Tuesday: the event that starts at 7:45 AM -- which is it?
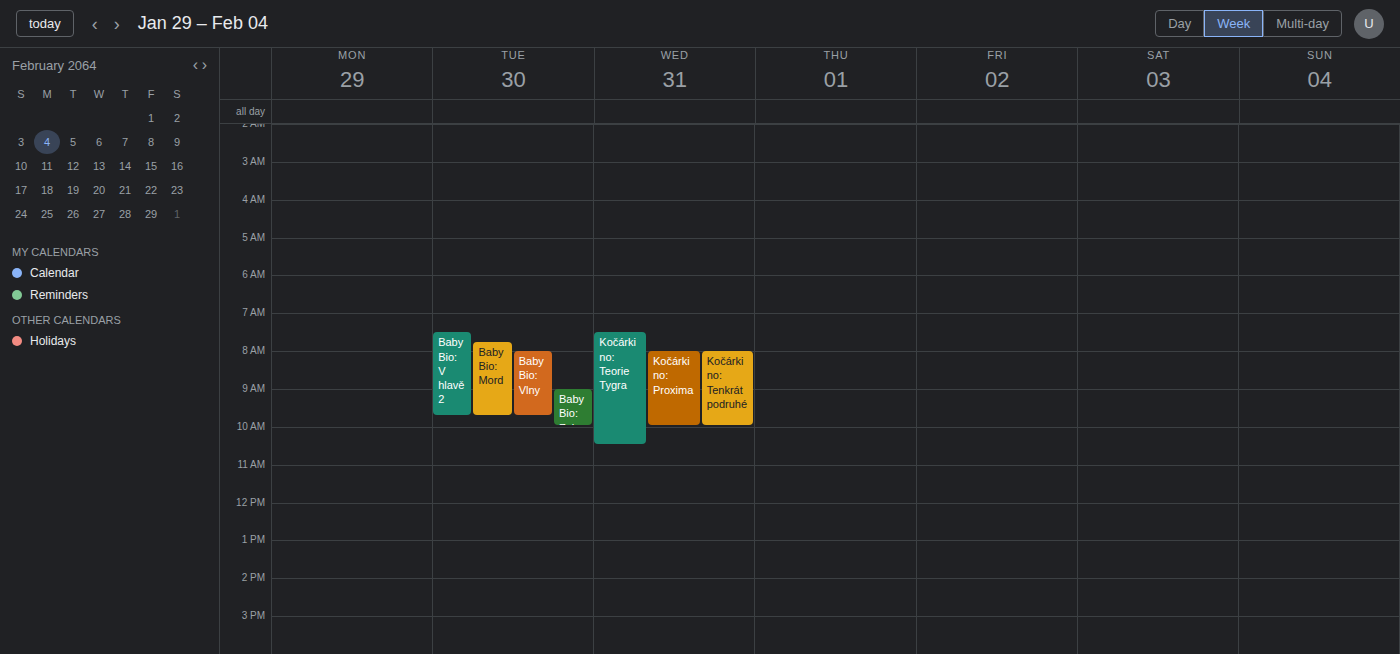
"Baby Bio: Mord"